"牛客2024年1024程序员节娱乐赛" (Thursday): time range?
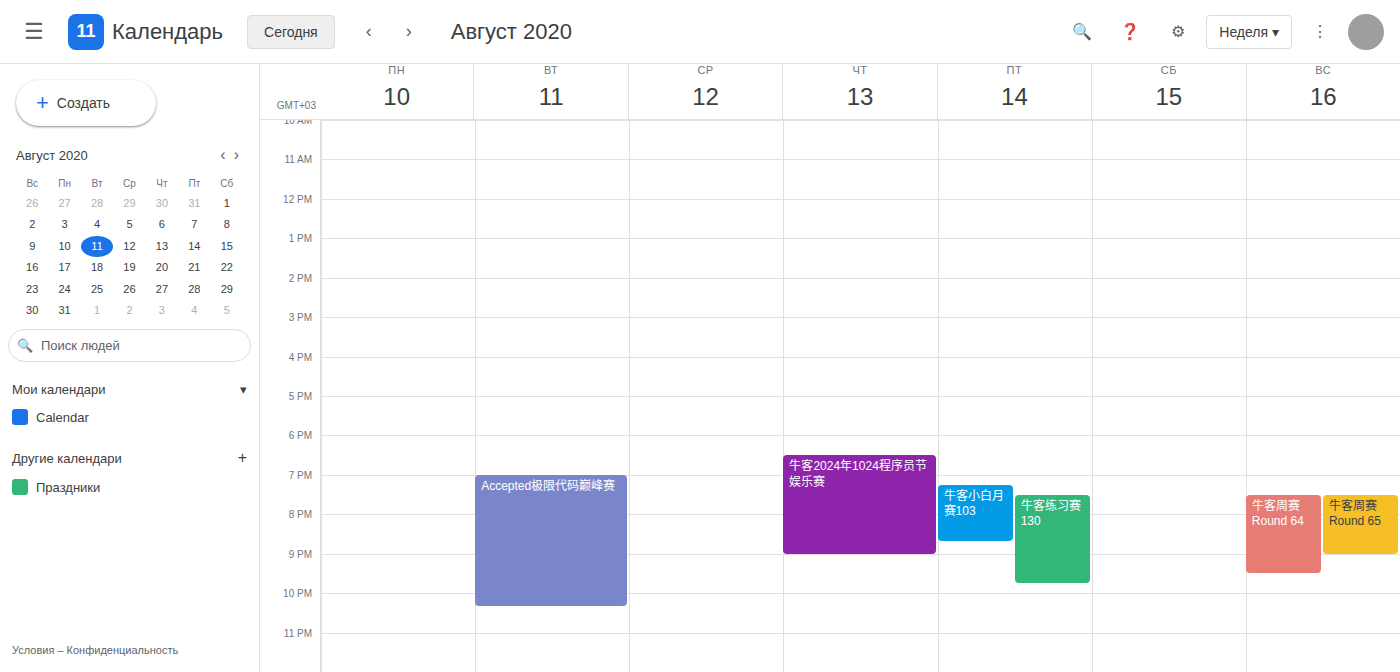
6:30 PM to 9:00 PM